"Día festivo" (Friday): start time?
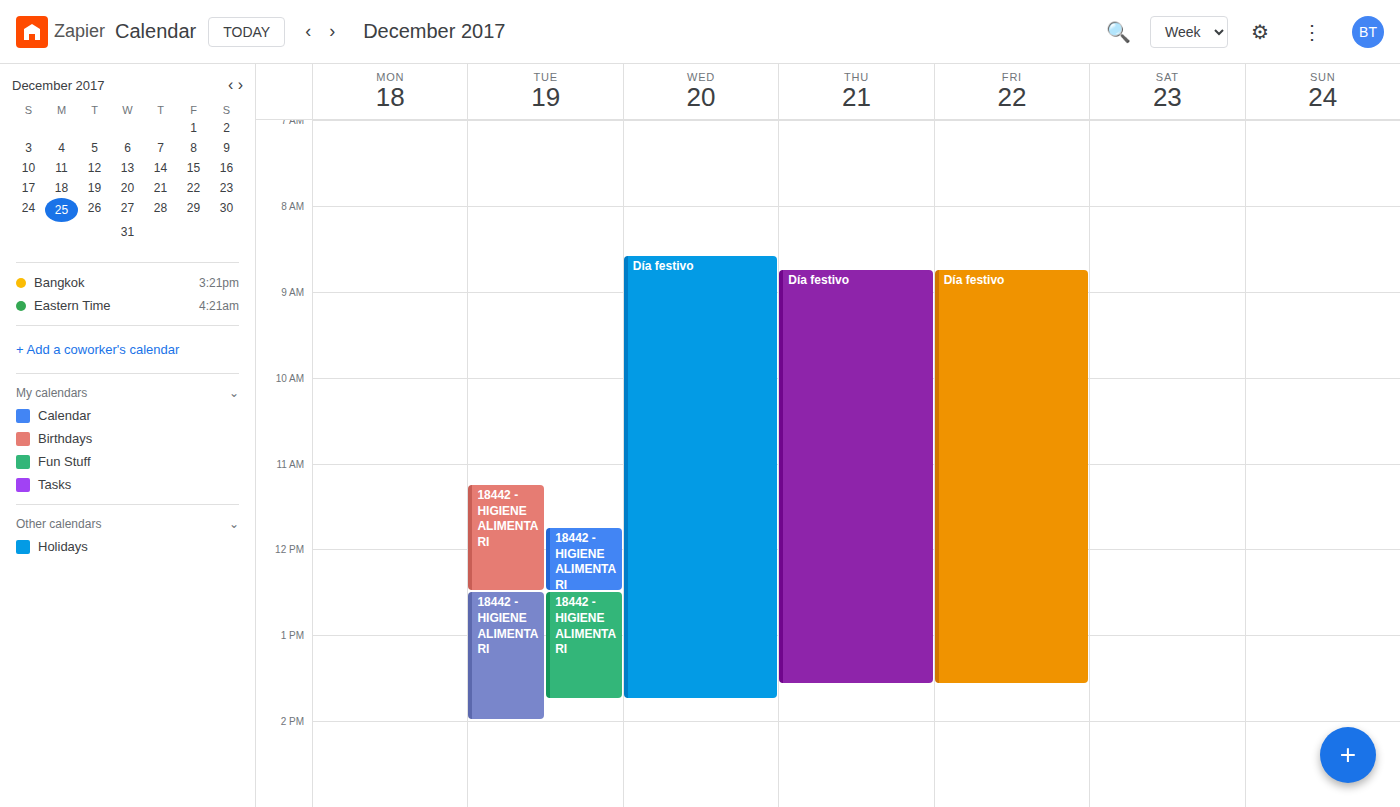
08:45